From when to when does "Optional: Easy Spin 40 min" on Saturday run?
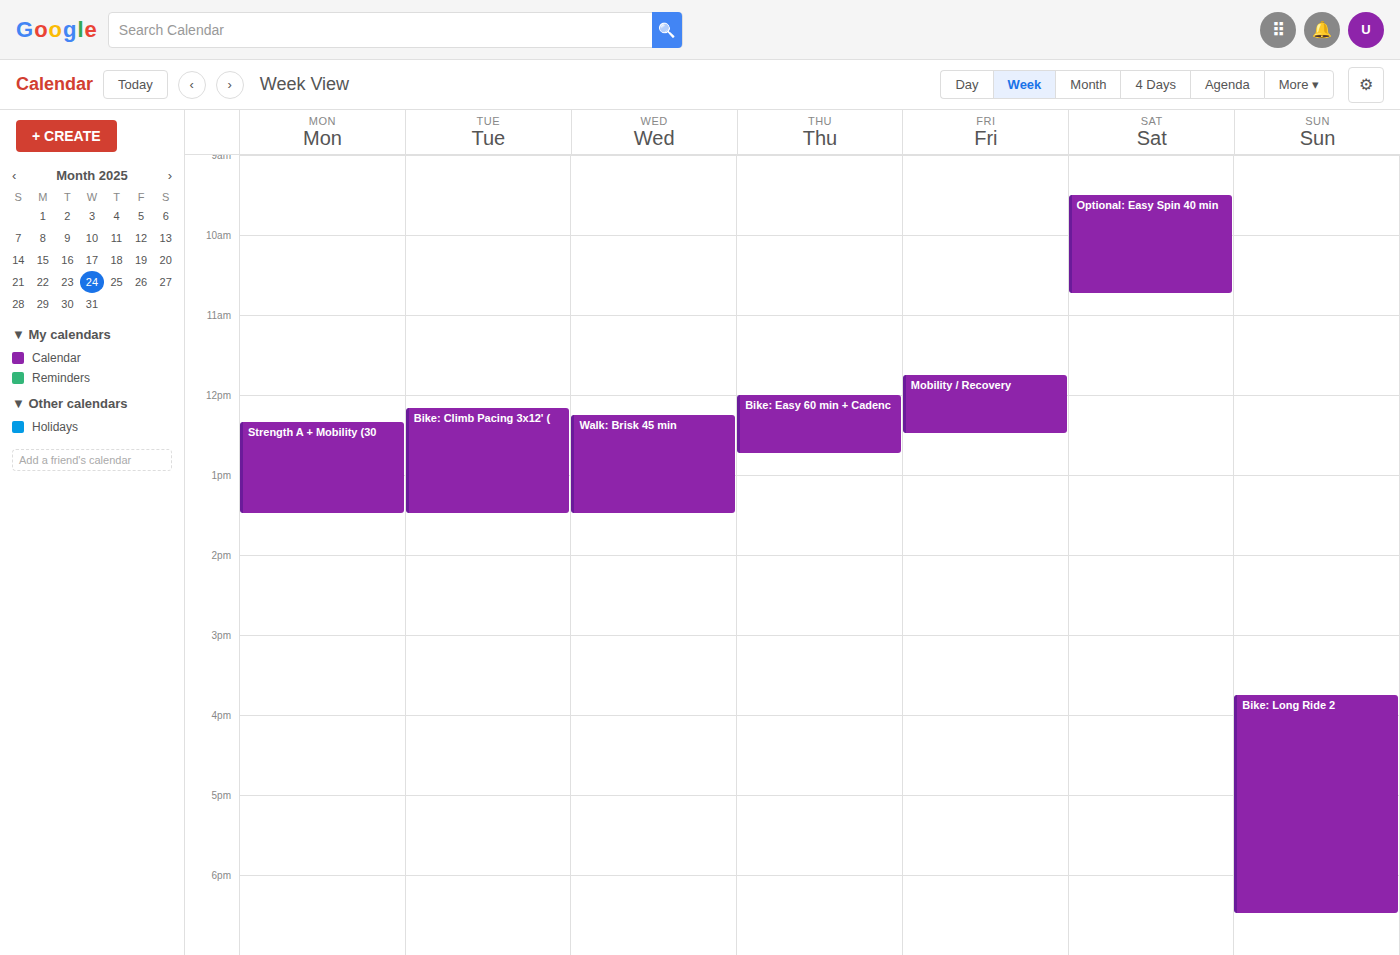
9:30 AM to 10:45 AM